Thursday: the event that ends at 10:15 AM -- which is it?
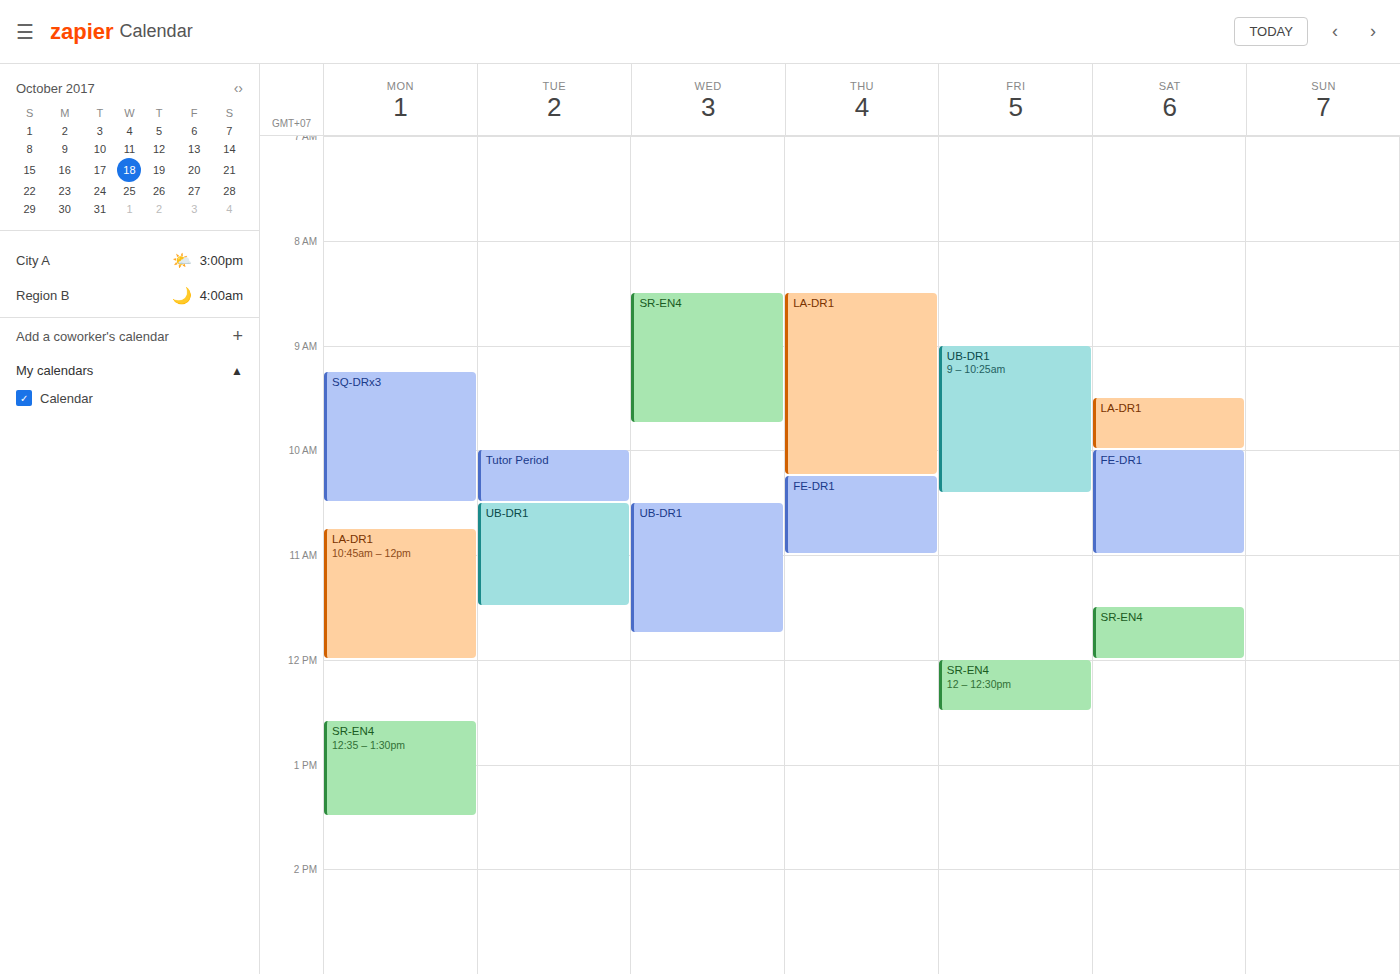
"LA-DR1"